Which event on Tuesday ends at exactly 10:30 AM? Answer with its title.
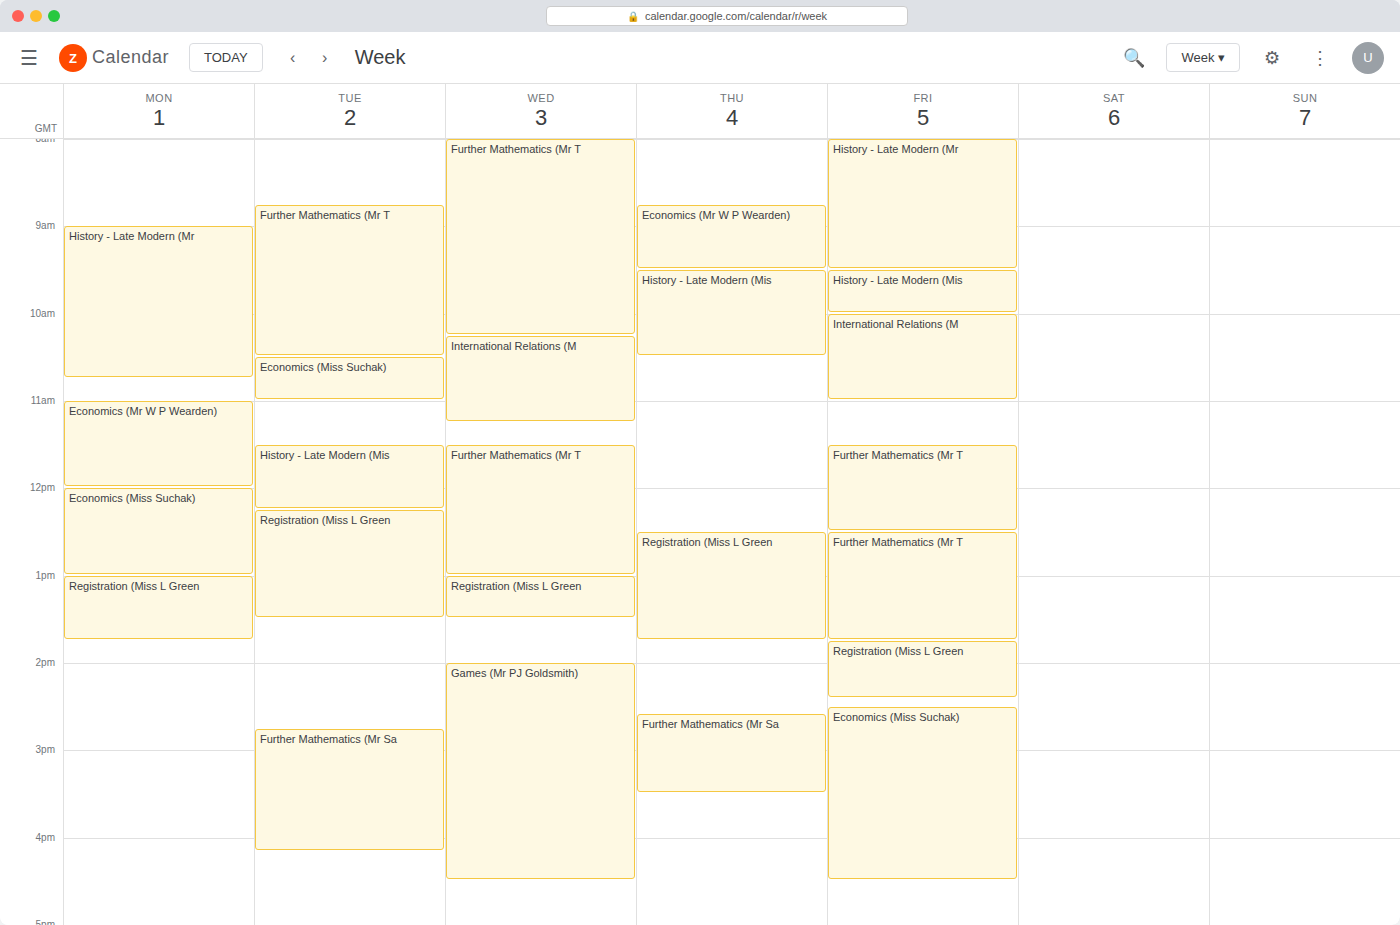
"Further Mathematics (Mr T"